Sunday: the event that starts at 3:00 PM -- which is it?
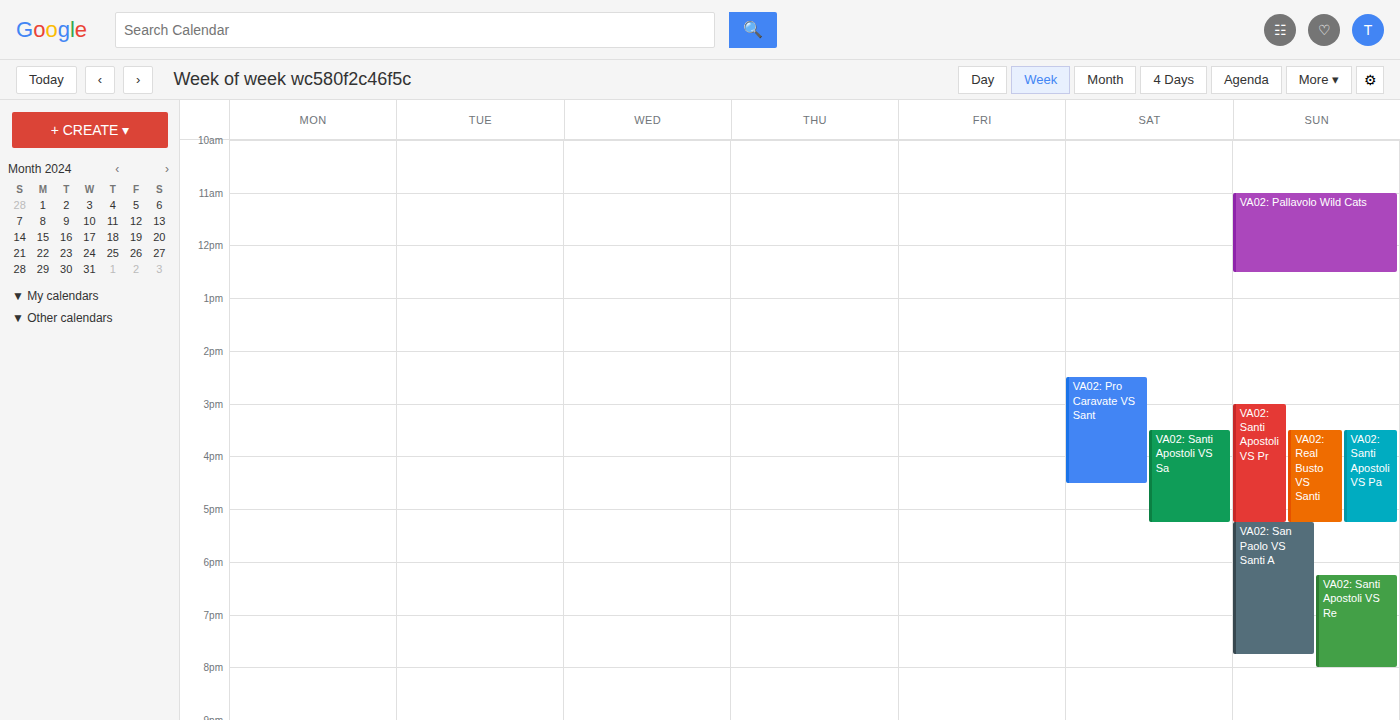
"VA02: Santi Apostoli VS Pr"